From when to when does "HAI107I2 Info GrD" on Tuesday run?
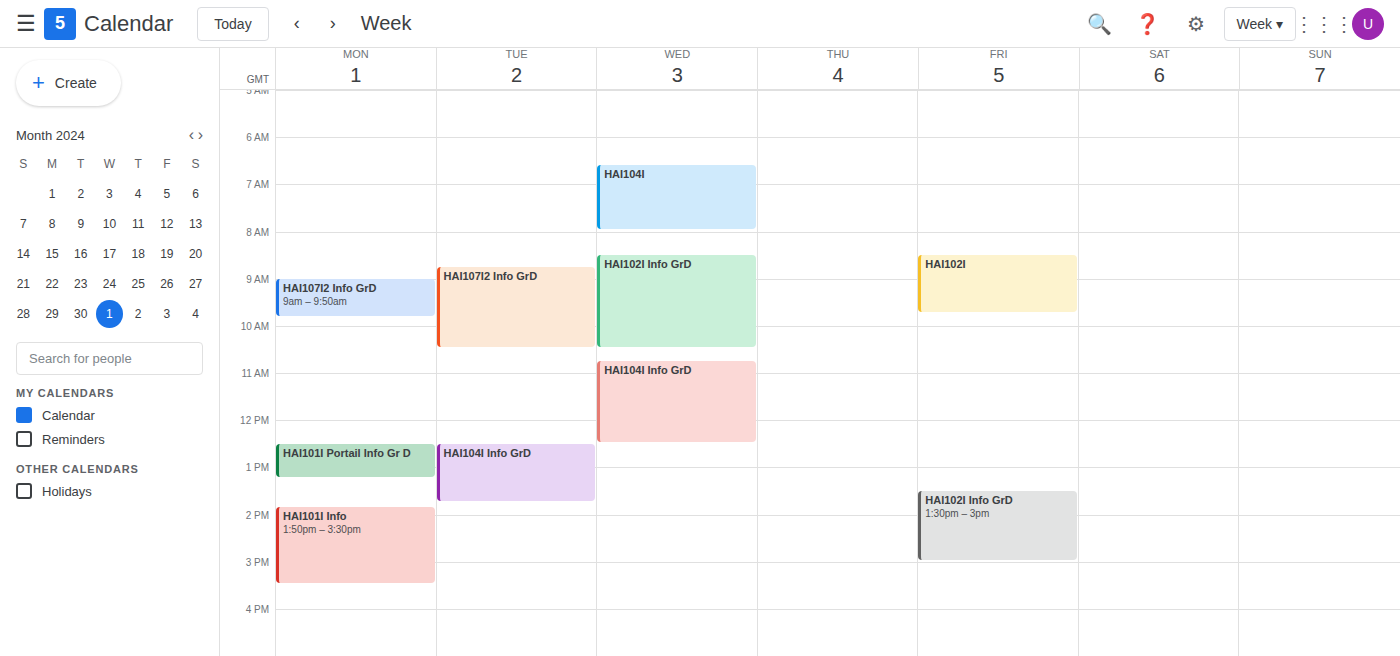
8:45 AM to 10:30 AM